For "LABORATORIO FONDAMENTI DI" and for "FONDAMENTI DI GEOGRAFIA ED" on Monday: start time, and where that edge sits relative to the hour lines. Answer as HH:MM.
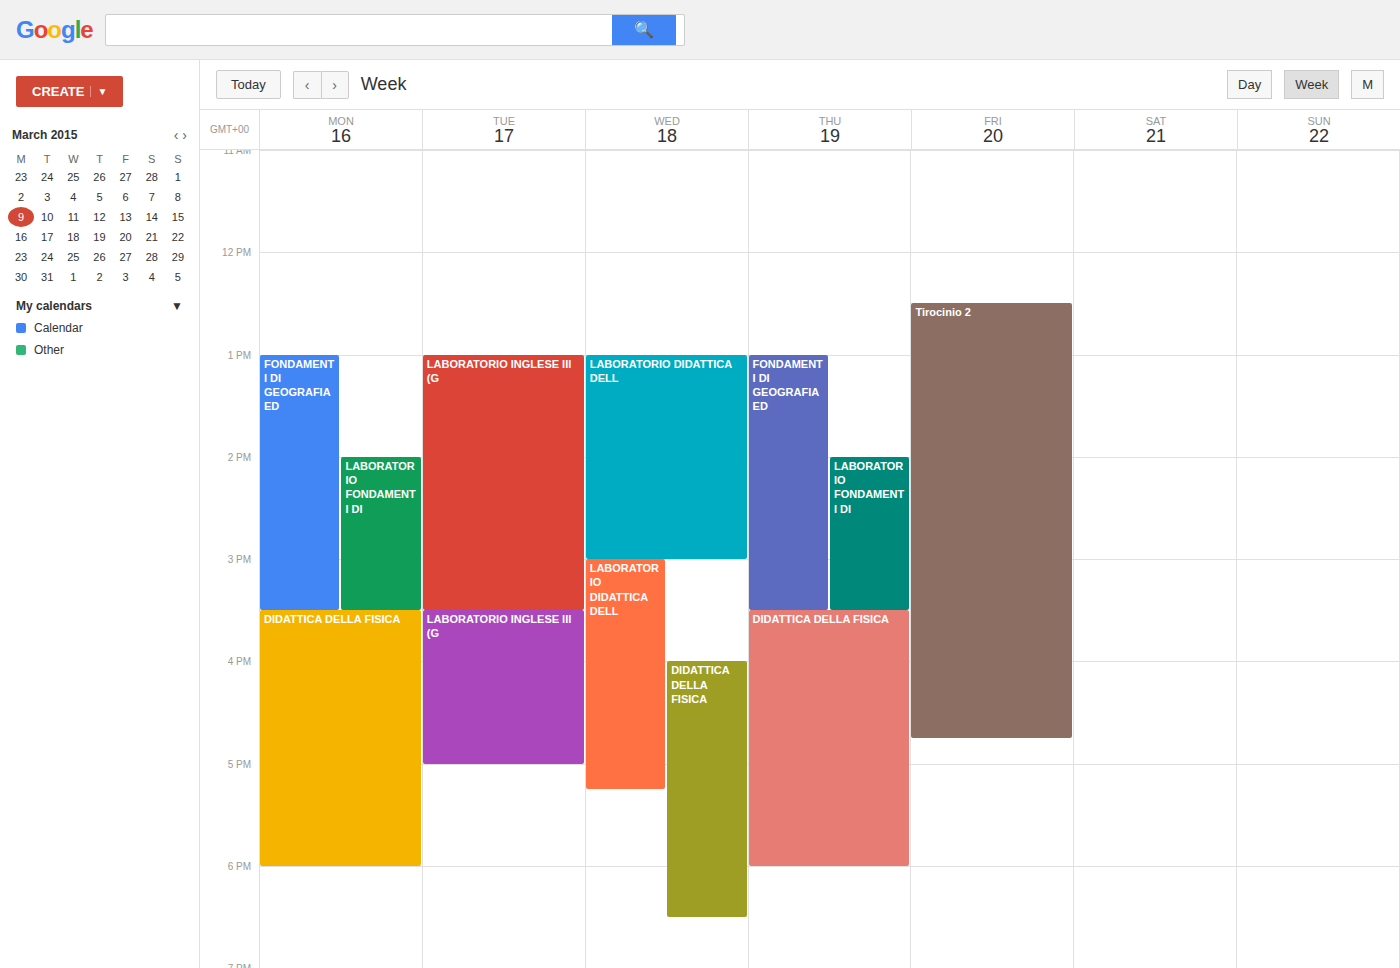
"LABORATORIO FONDAMENTI DI": 14:00, exactly on the 14:00 line. "FONDAMENTI DI GEOGRAFIA ED": 13:00, exactly on the 13:00 line.